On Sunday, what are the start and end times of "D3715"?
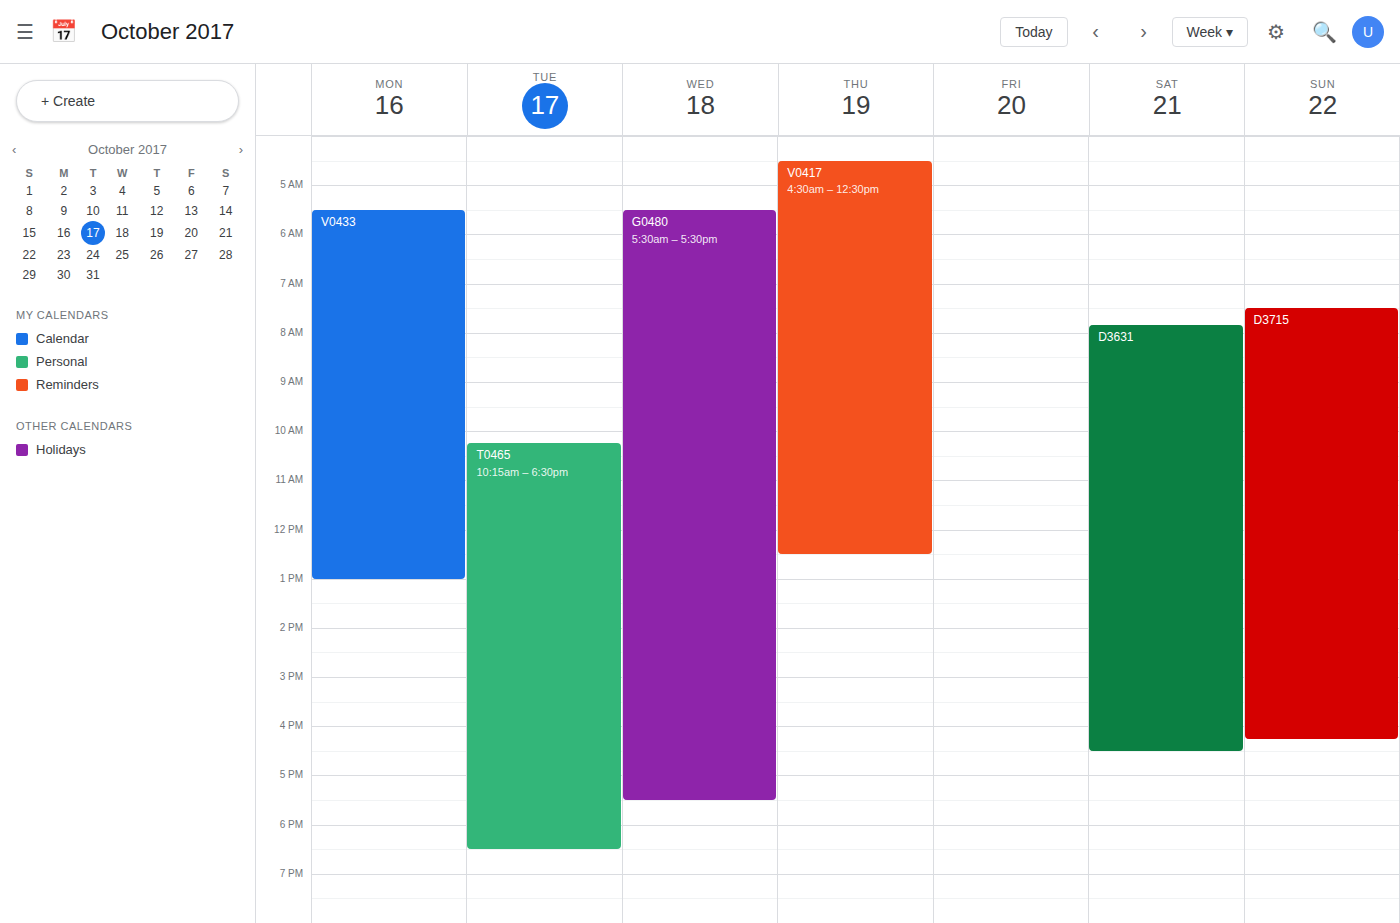
07:30 to 16:15